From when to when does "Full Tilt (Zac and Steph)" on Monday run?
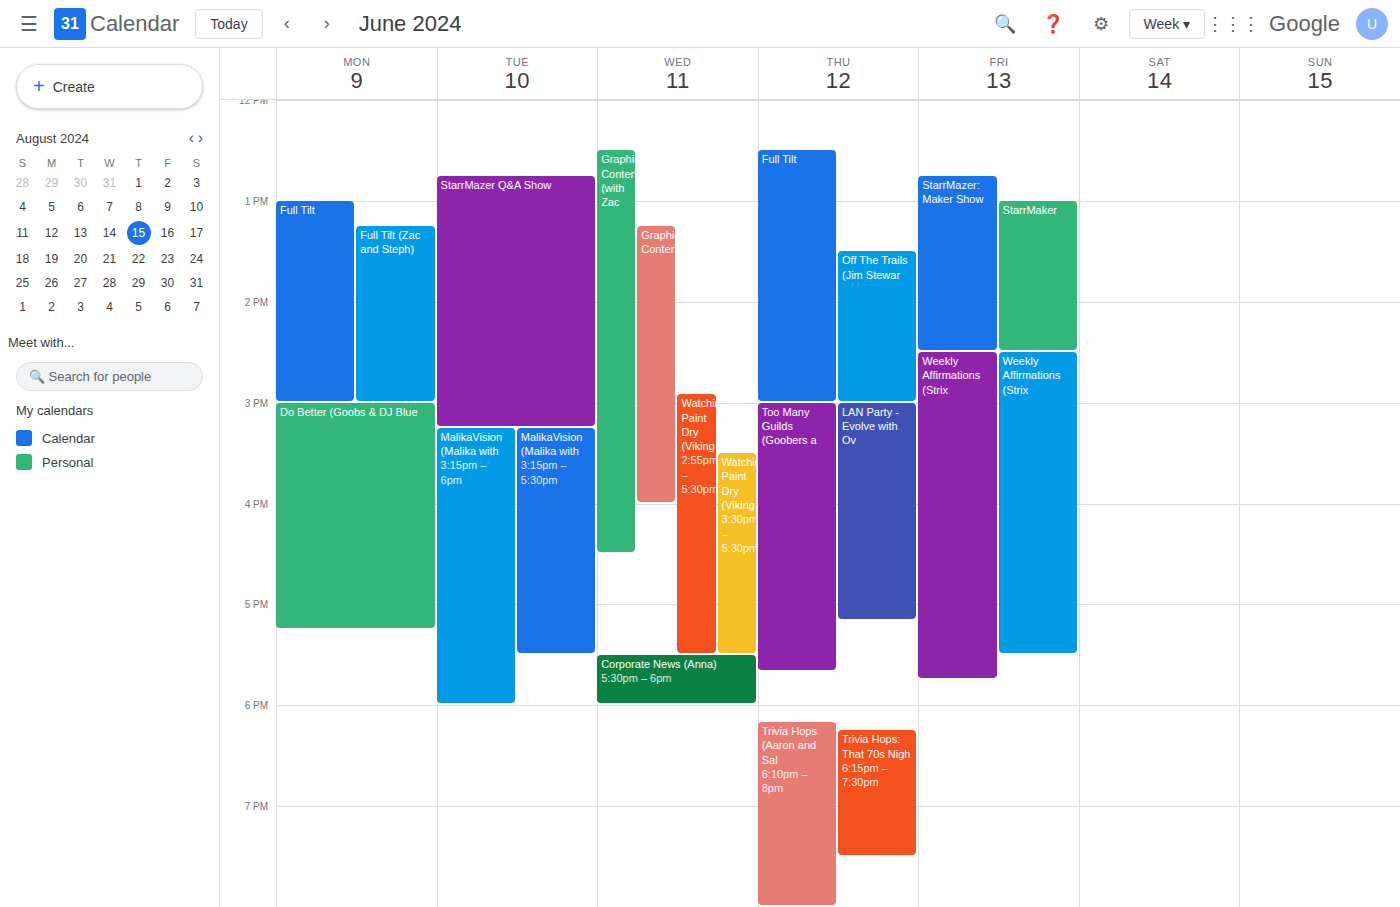
13:15 to 15:00